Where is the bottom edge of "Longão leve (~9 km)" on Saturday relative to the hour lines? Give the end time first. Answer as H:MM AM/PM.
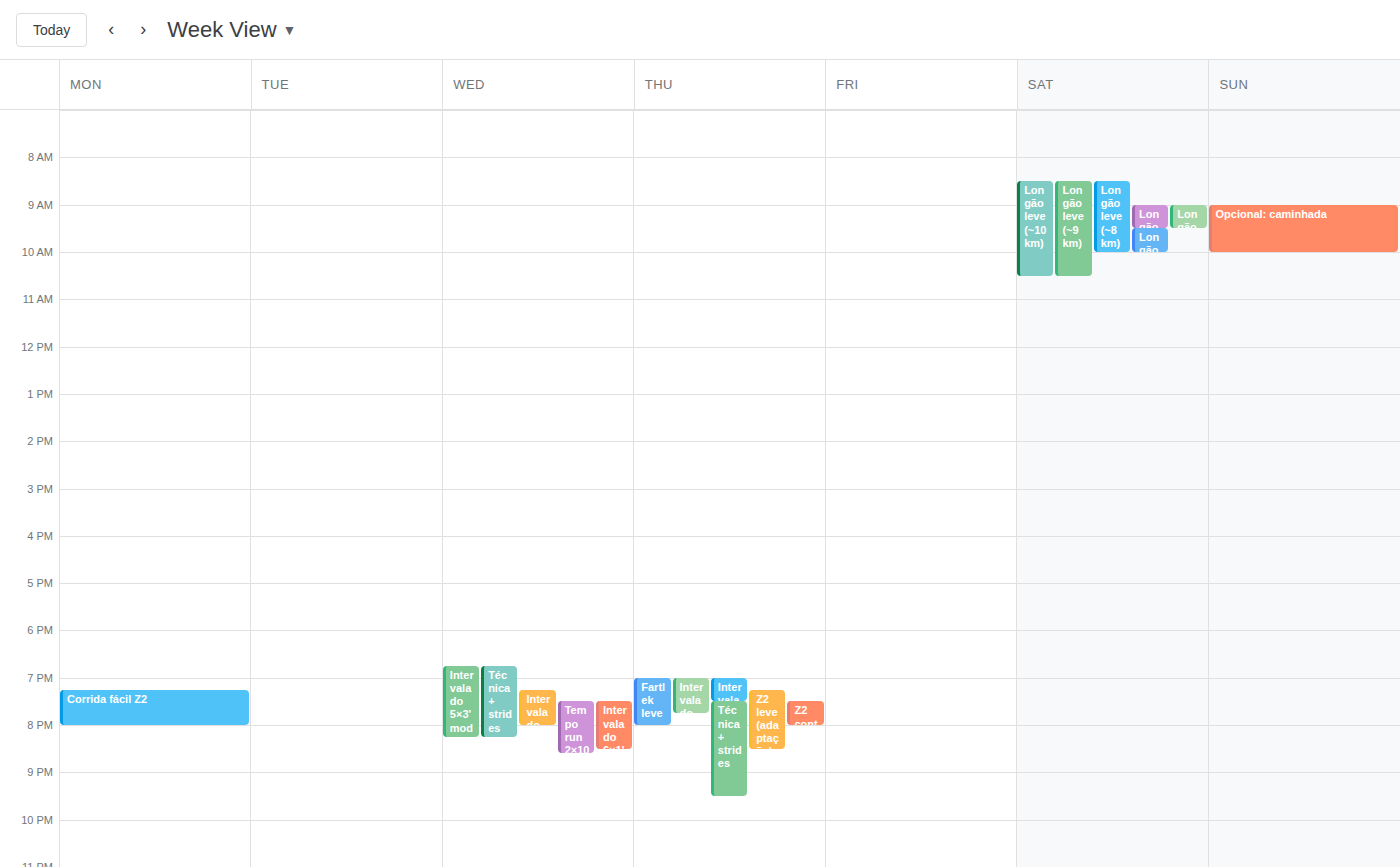
10:30 AM -- halfway between the 10 AM and 11 AM lines.